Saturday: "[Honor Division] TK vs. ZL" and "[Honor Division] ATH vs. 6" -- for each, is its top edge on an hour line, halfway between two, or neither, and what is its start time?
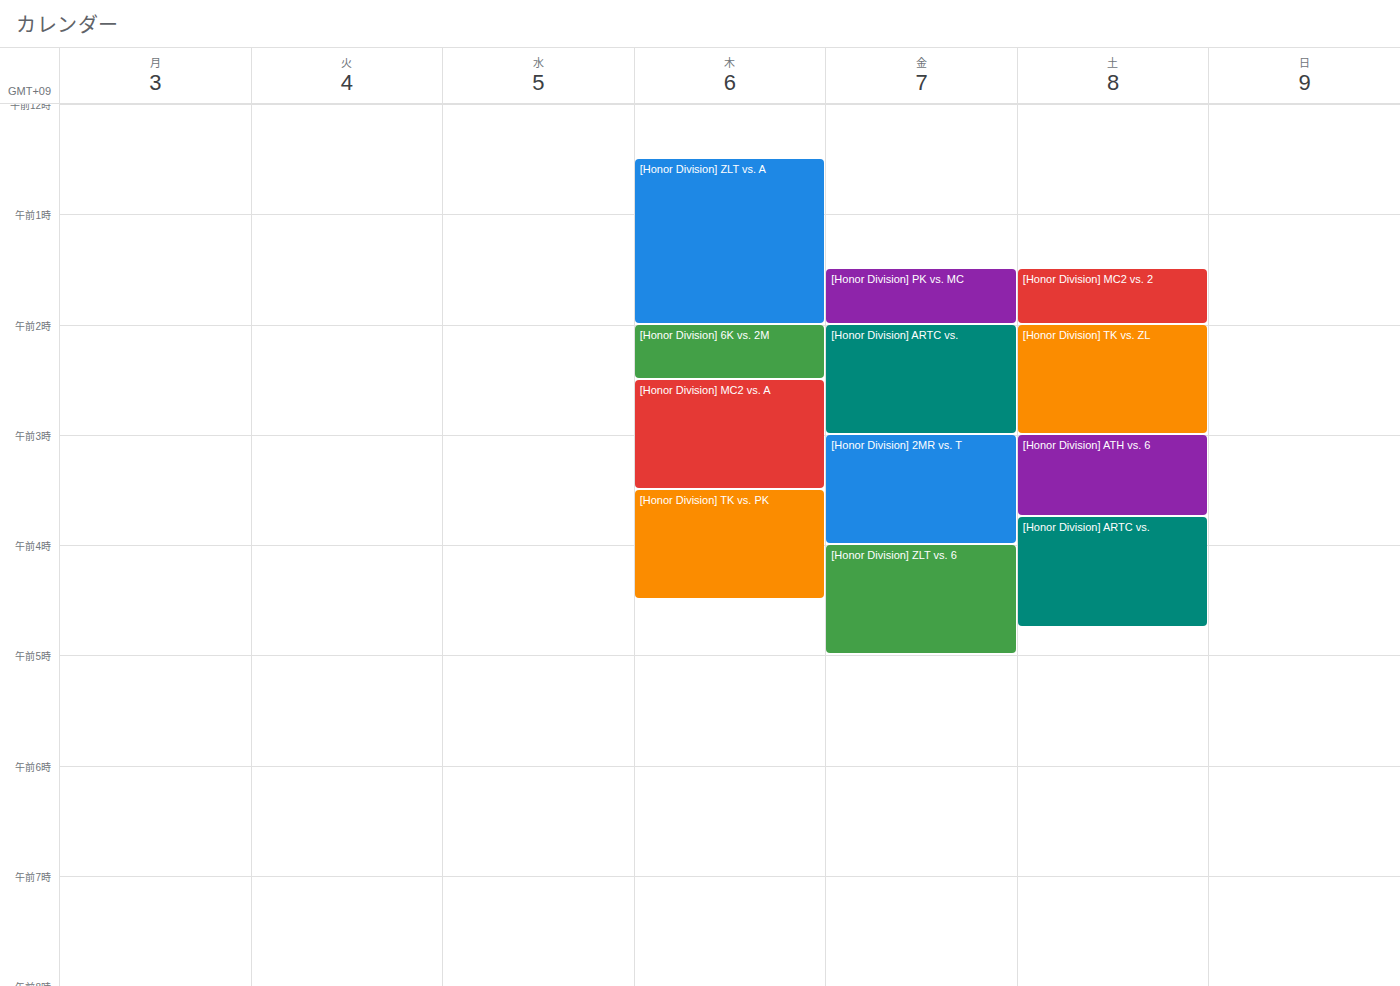
"[Honor Division] TK vs. ZL": 2:00 AM, exactly on the 2 AM line. "[Honor Division] ATH vs. 6": 3:00 AM, exactly on the 3 AM line.